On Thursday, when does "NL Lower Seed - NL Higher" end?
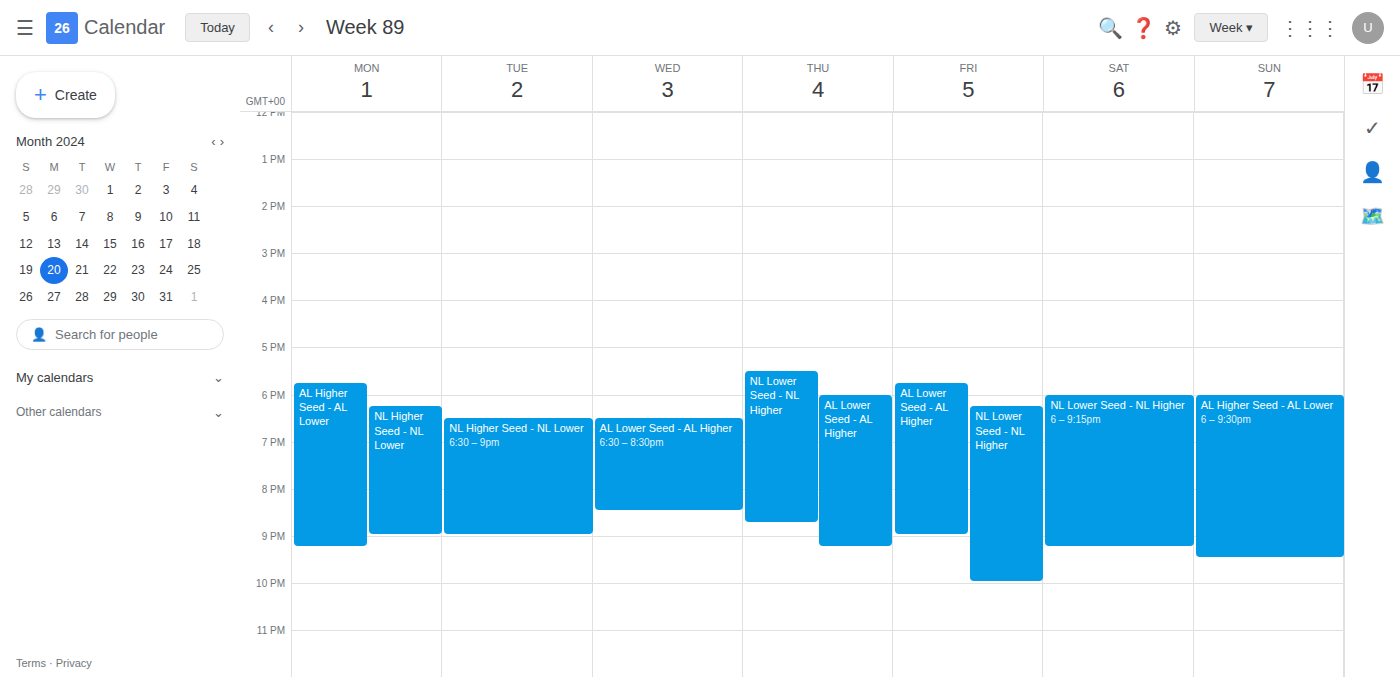
8:45 PM